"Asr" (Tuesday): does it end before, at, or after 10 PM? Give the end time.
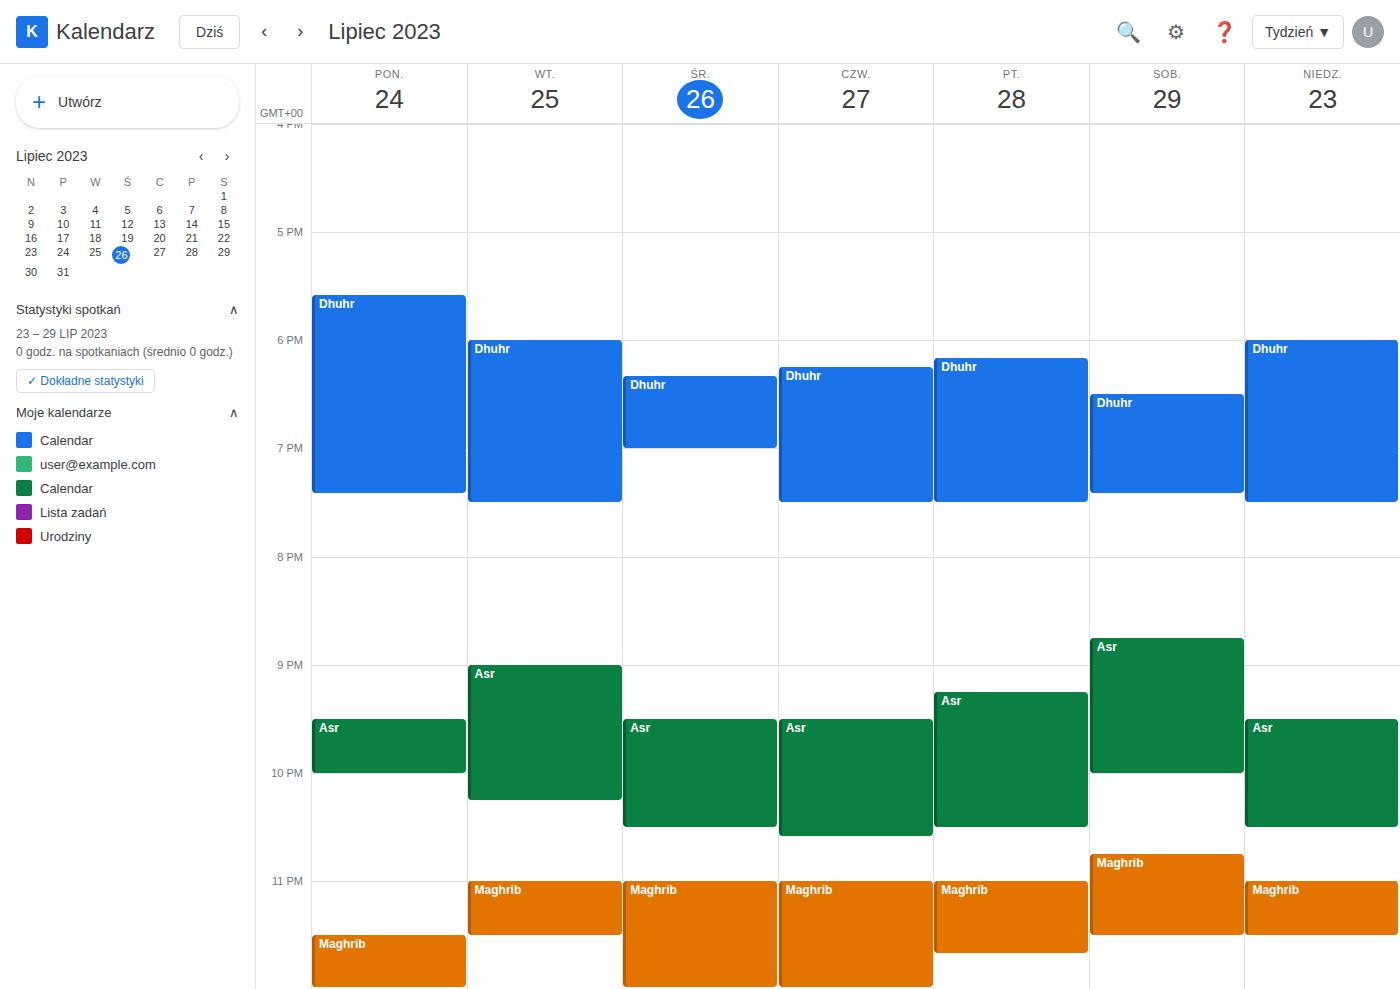
10:15 PM -- after 10 PM, 15 minutes below the 10 PM line.